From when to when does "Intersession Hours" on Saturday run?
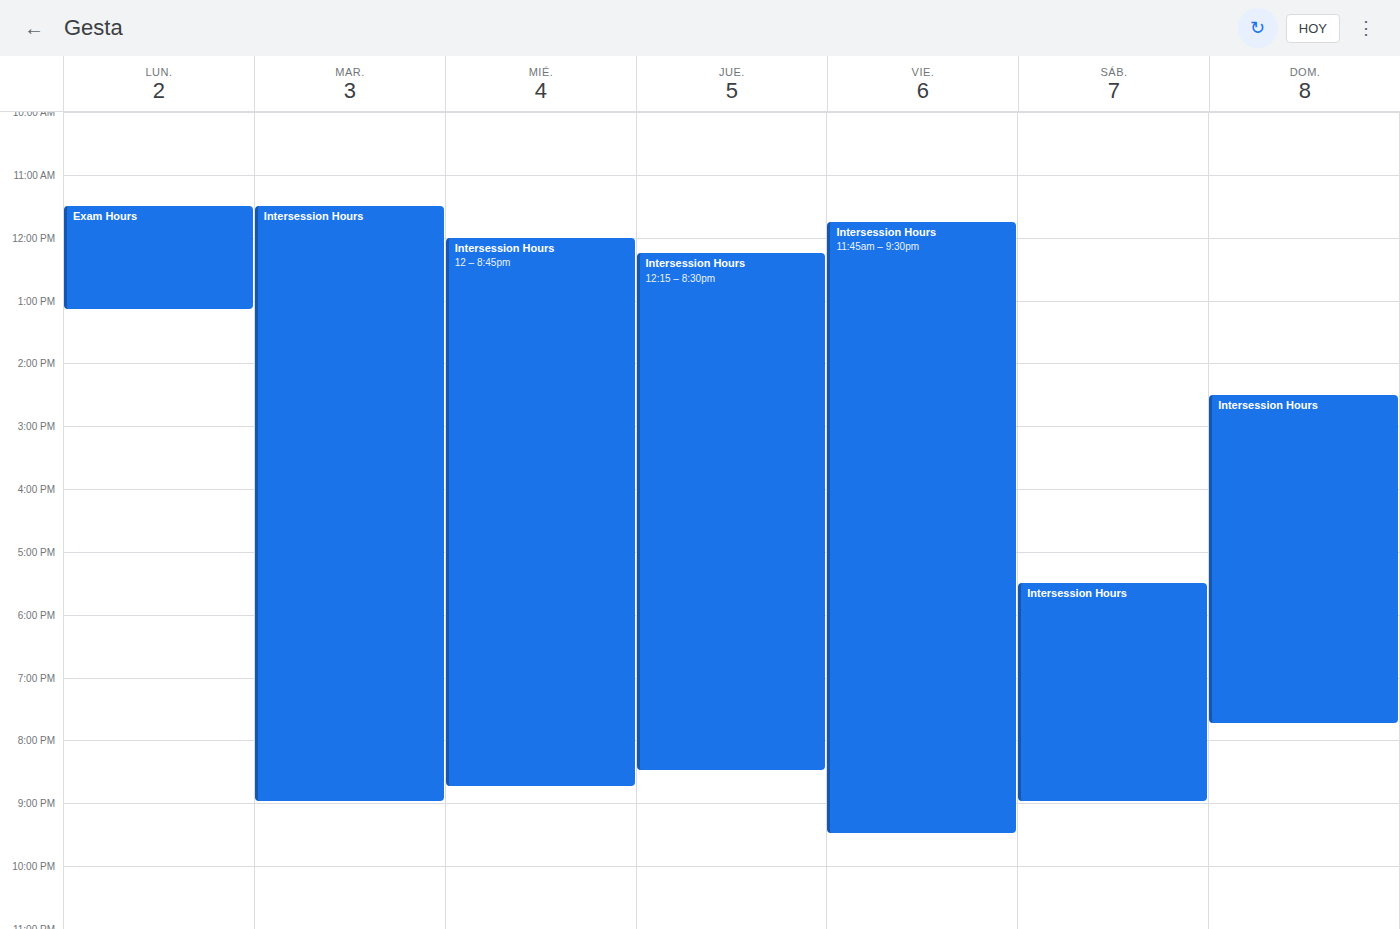
5:30 PM to 9:00 PM